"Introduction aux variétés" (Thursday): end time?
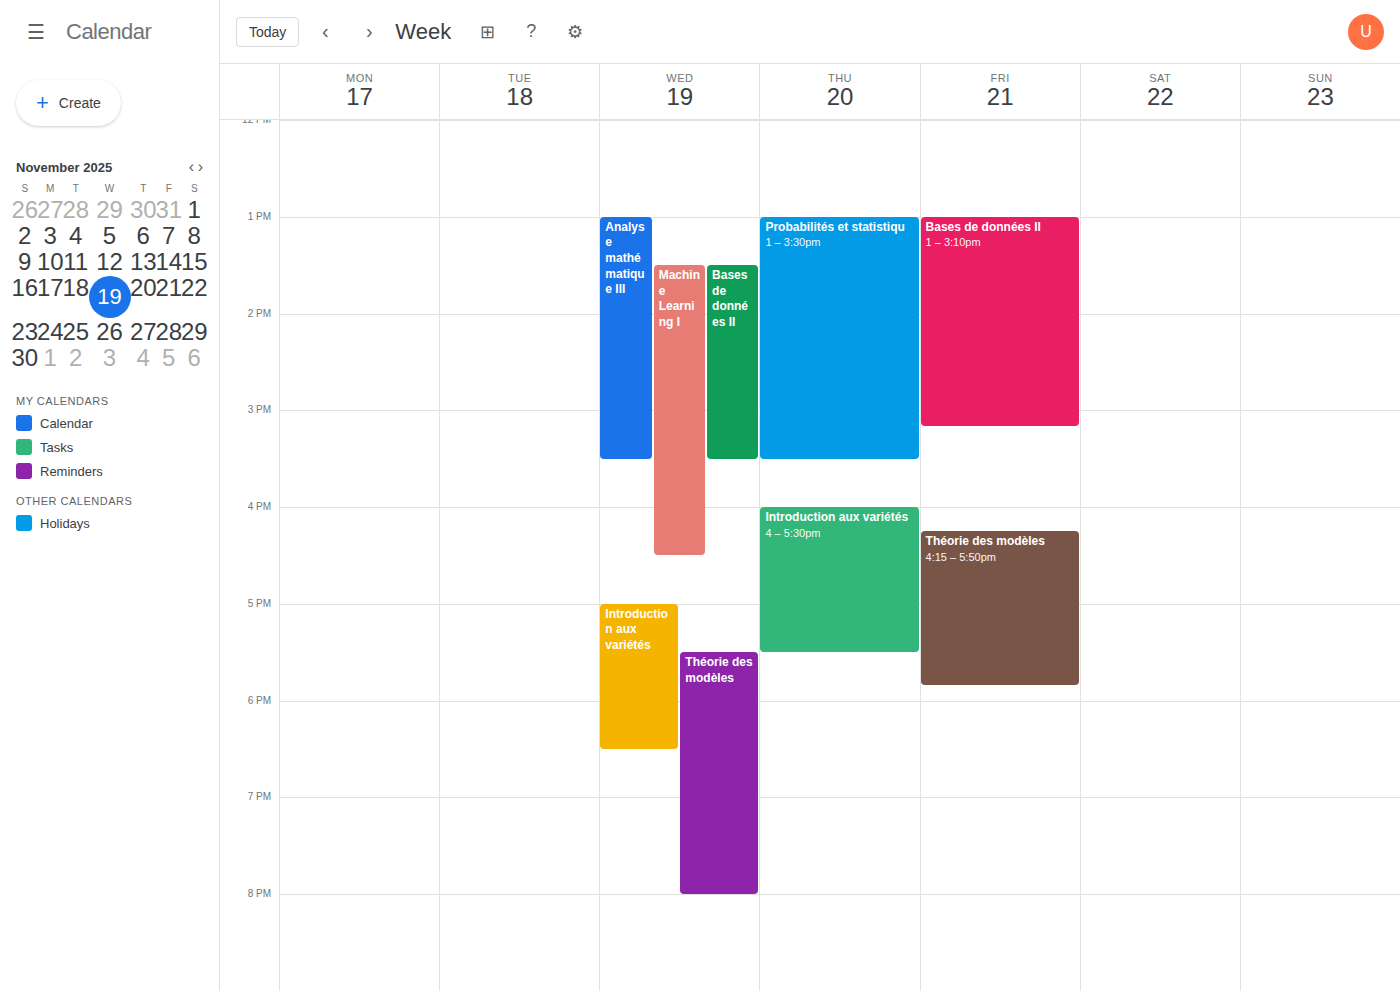
5:30 PM